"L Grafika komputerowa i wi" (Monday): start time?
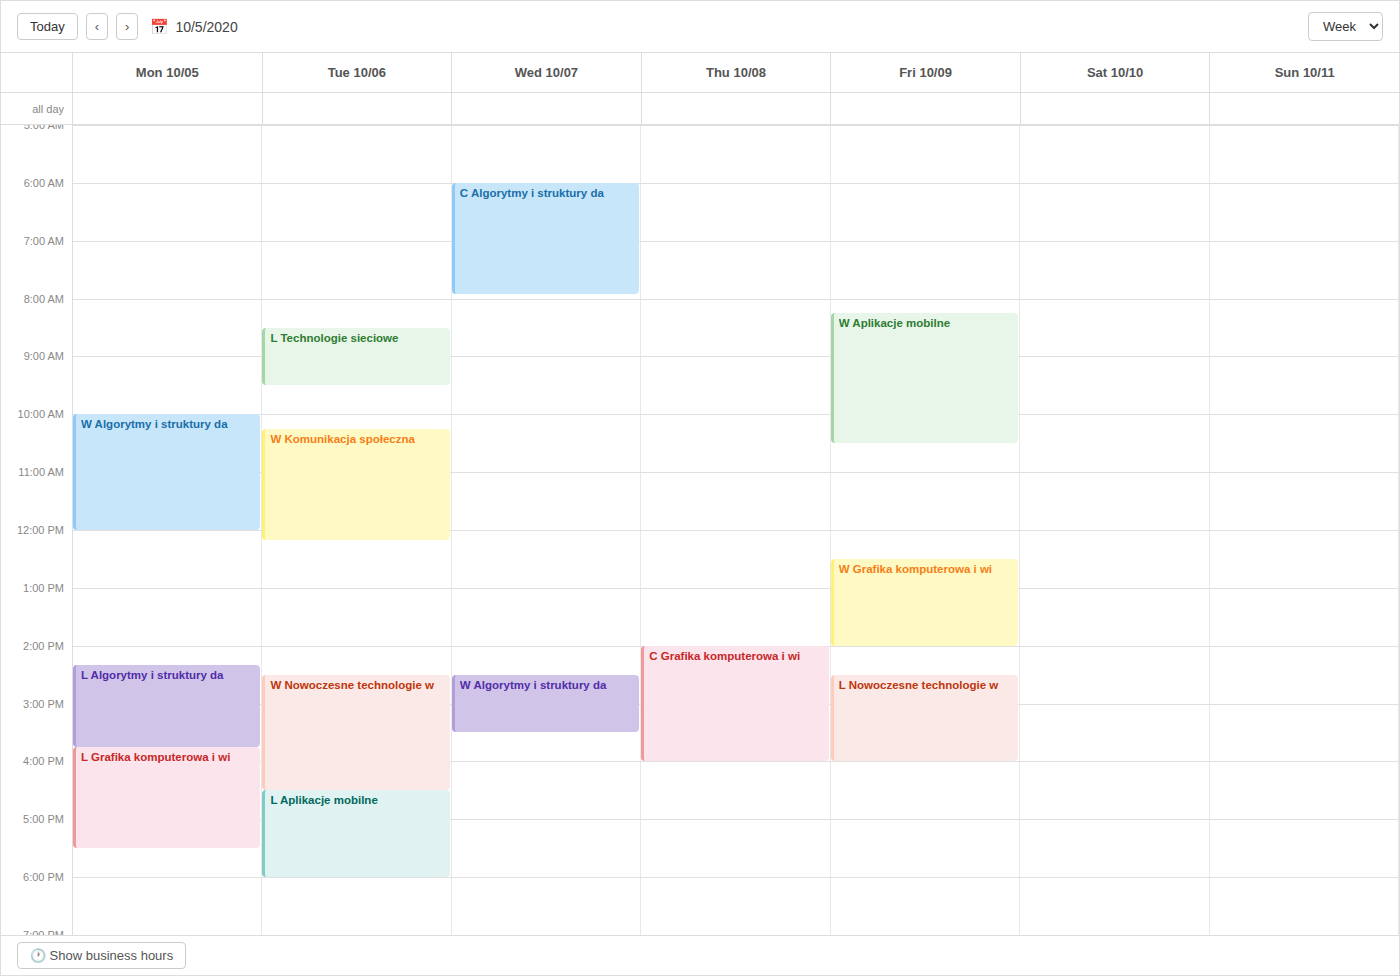
3:45 PM